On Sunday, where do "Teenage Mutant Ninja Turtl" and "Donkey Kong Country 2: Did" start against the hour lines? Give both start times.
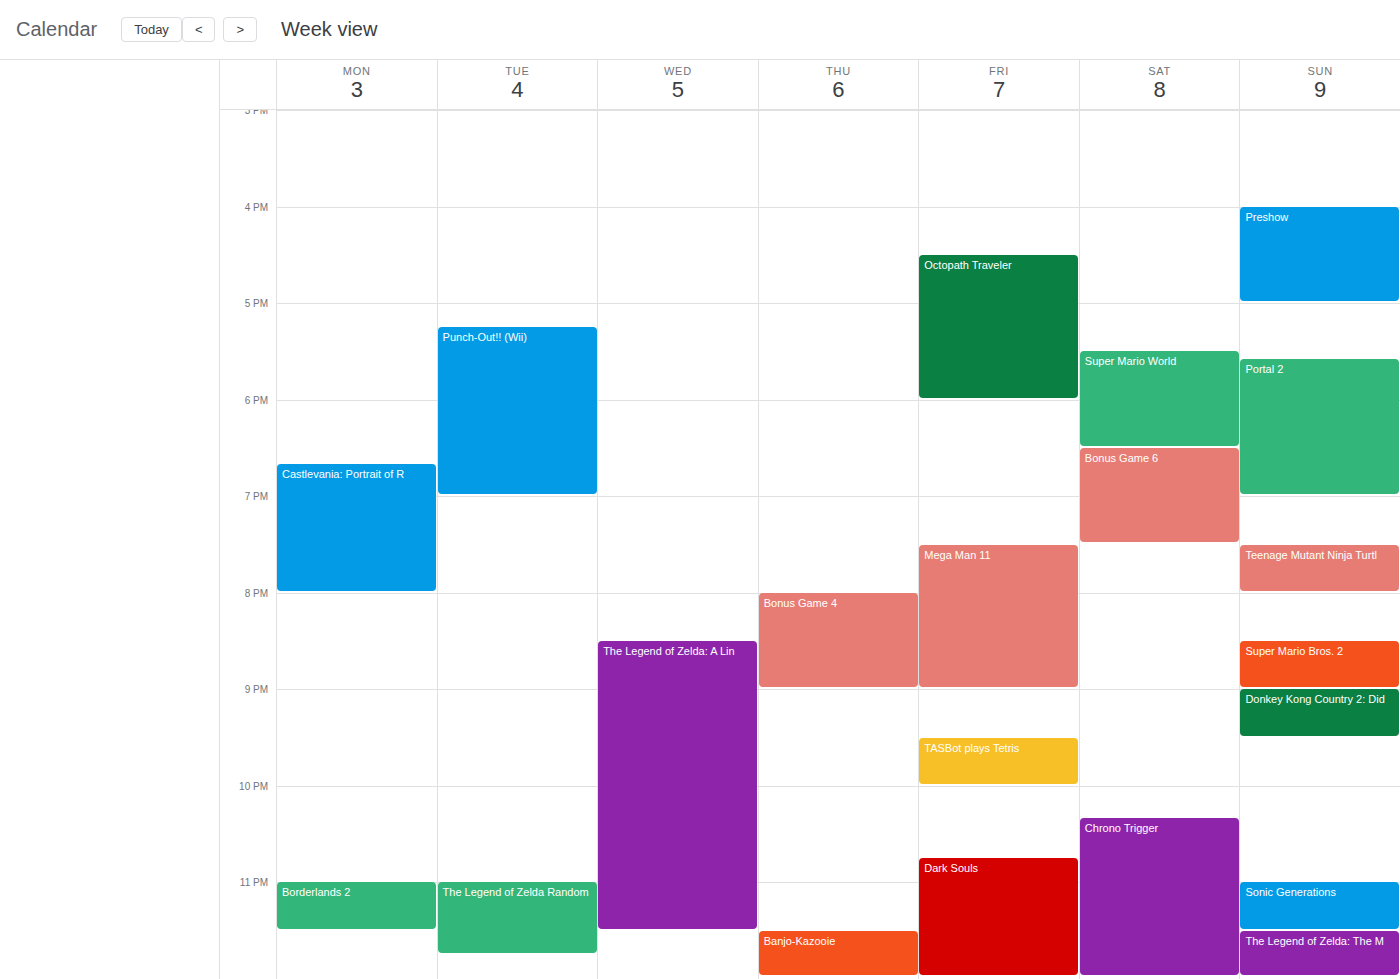
"Teenage Mutant Ninja Turtl": 7:30 PM, halfway between the 7 PM and 8 PM lines. "Donkey Kong Country 2: Did": 9:00 PM, exactly on the 9 PM line.